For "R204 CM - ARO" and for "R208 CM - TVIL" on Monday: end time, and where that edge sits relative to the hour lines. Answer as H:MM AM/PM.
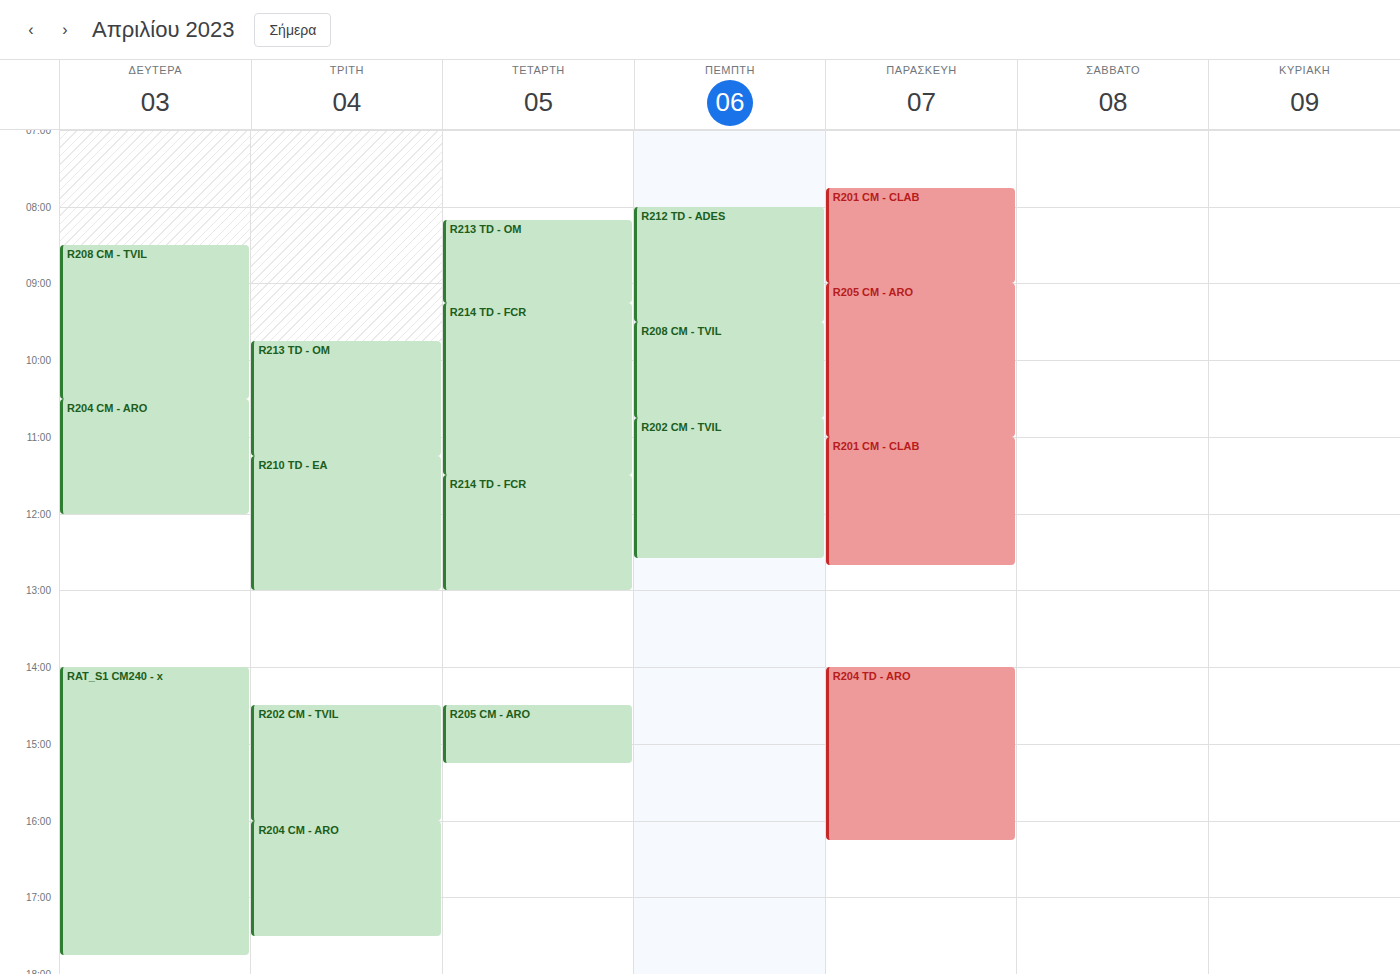
"R204 CM - ARO": 12:00 PM, exactly on the 12 PM line. "R208 CM - TVIL": 10:30 AM, halfway between the 10 AM and 11 AM lines.